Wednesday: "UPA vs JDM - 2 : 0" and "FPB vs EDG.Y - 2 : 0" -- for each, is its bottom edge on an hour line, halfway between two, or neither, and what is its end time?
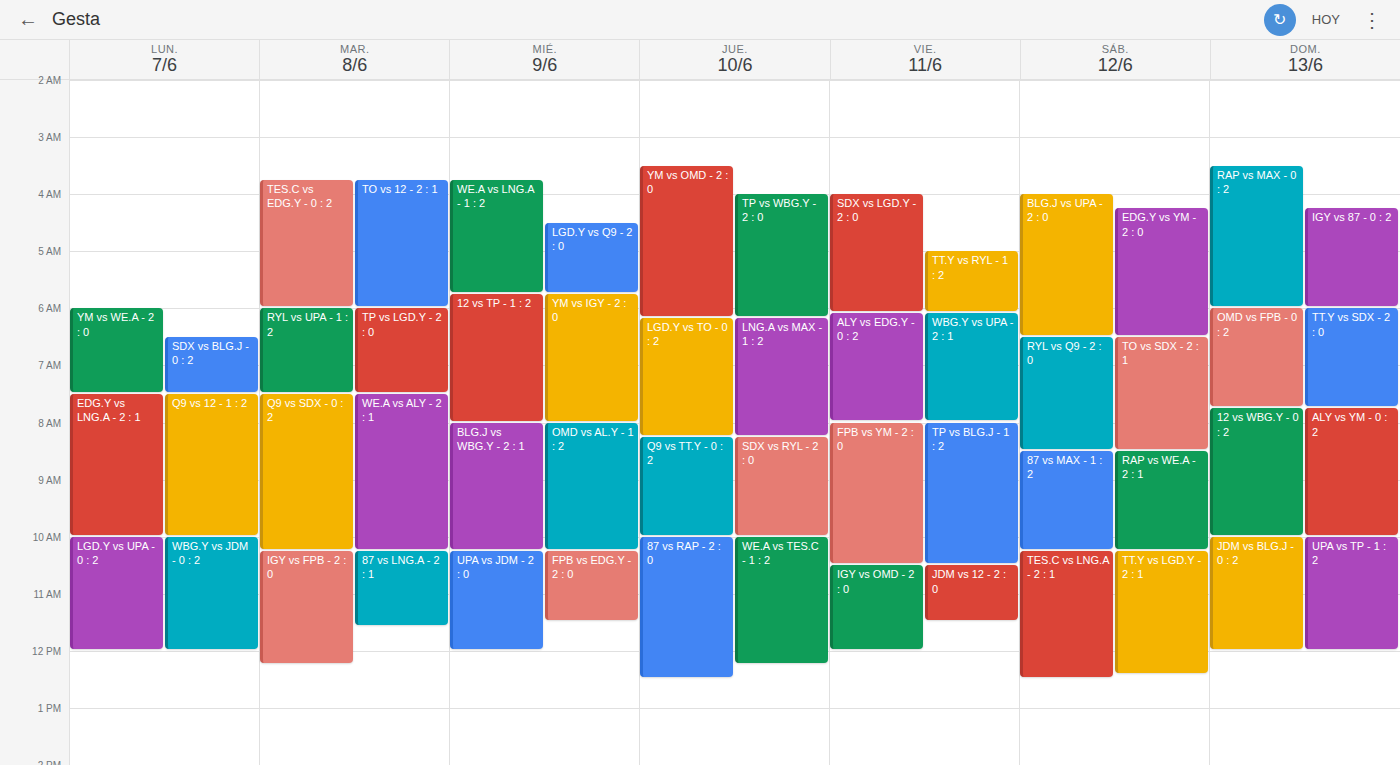
"UPA vs JDM - 2 : 0": 12:00 PM, exactly on the 12 PM line. "FPB vs EDG.Y - 2 : 0": 11:30 AM, halfway between the 11 AM and 12 PM lines.